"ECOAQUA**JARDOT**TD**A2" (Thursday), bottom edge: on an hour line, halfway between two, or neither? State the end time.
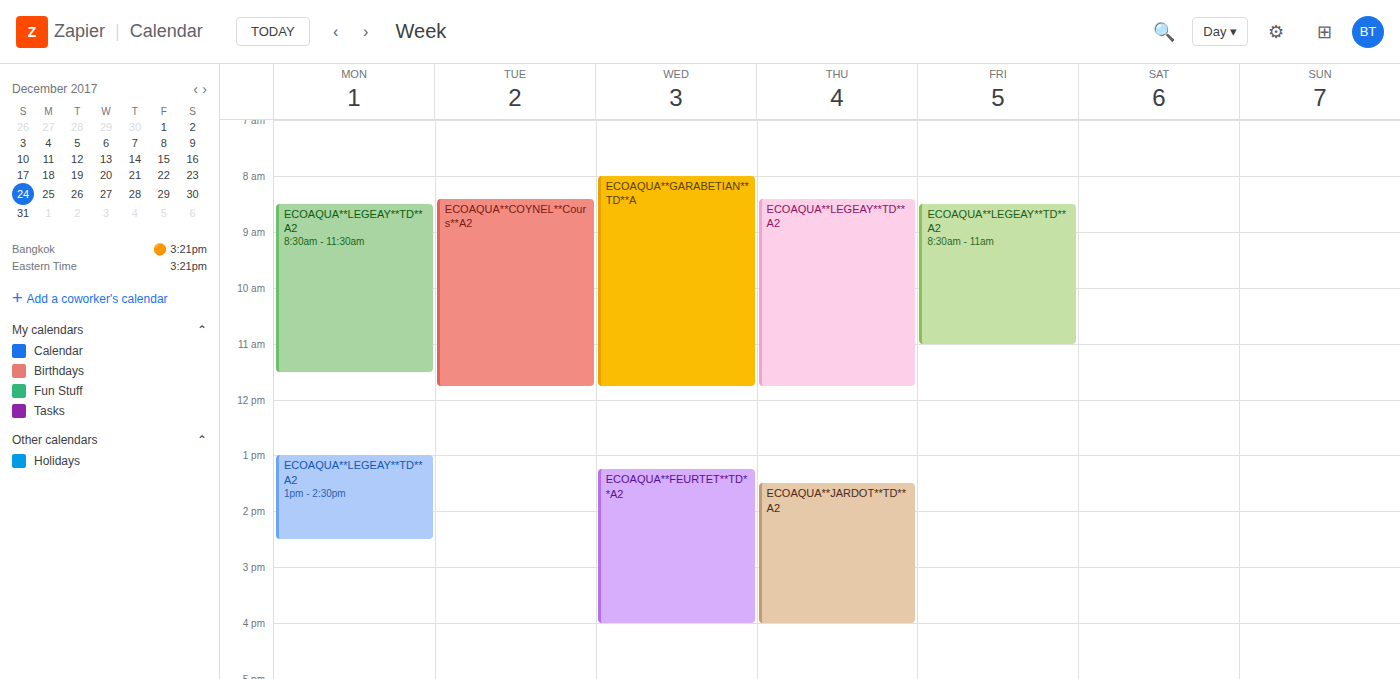
4:00 PM -- exactly on the 4 PM line.